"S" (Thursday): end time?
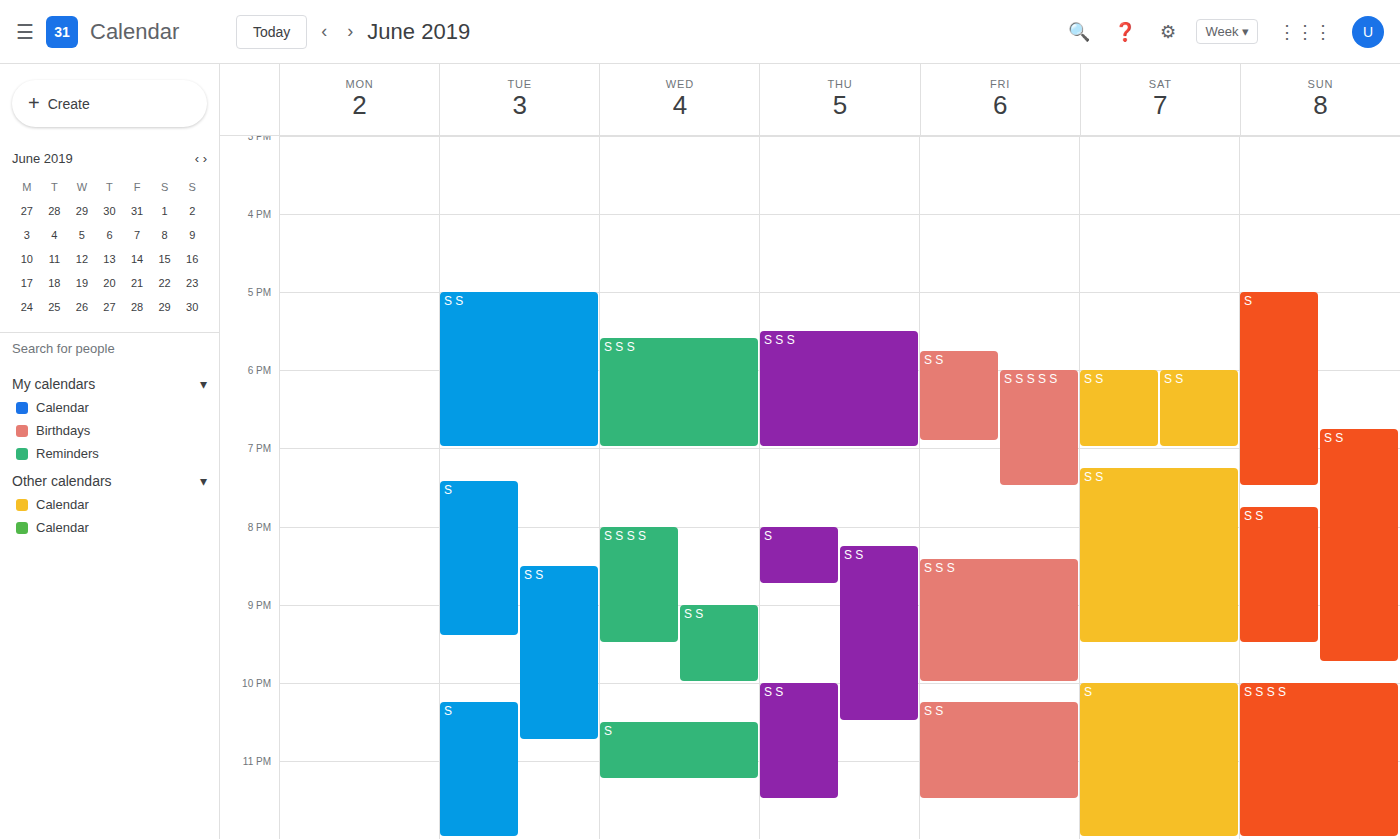
8:45 PM